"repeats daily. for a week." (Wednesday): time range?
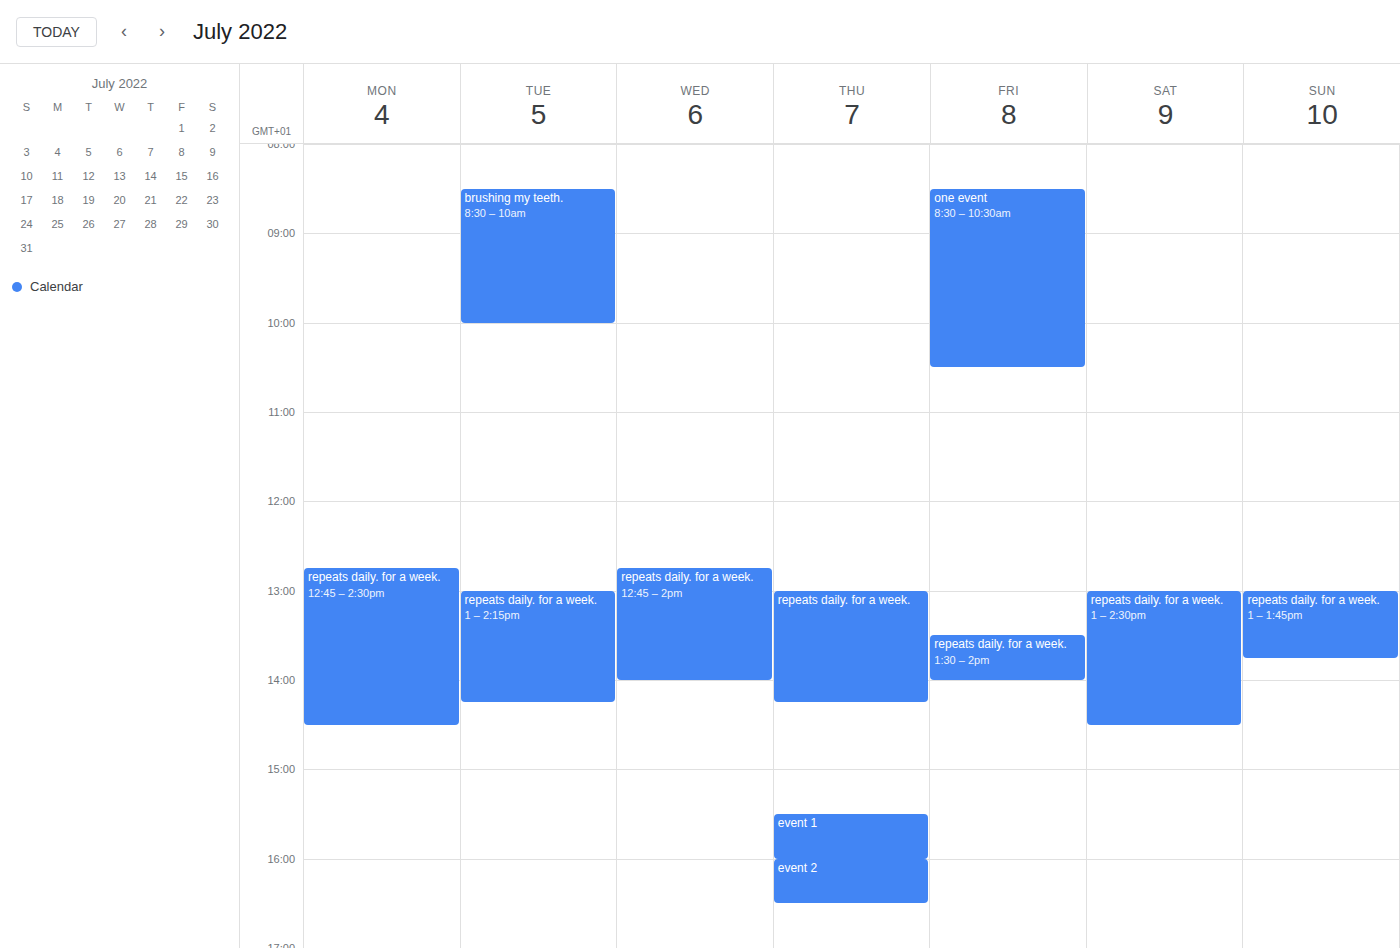
12:45 PM to 2:00 PM